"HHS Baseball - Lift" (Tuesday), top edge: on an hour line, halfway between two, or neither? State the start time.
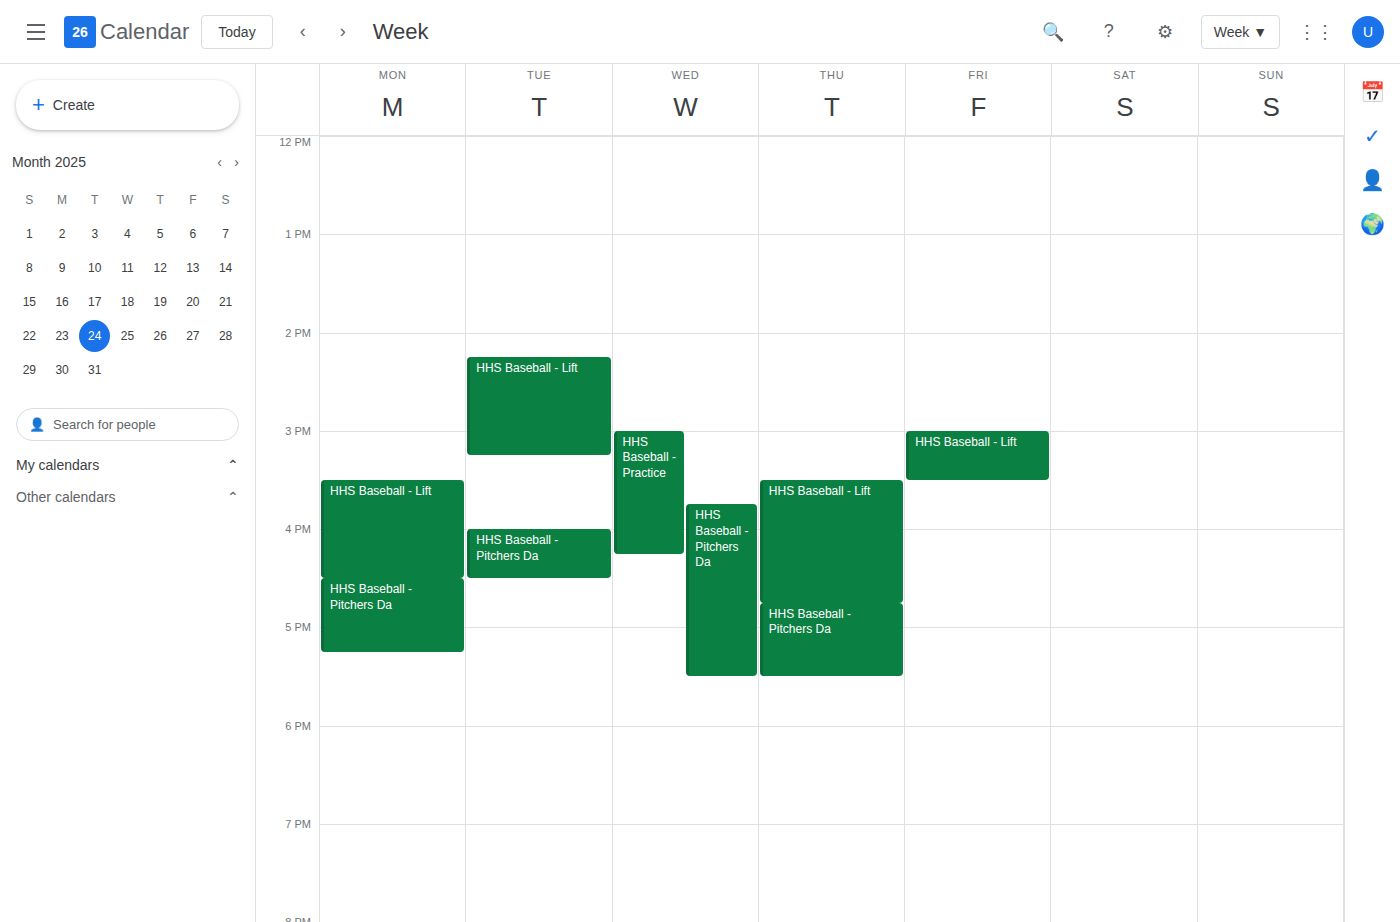
2:15 PM -- neither: a quarter of the way from the 2 PM line to the 3 PM line.